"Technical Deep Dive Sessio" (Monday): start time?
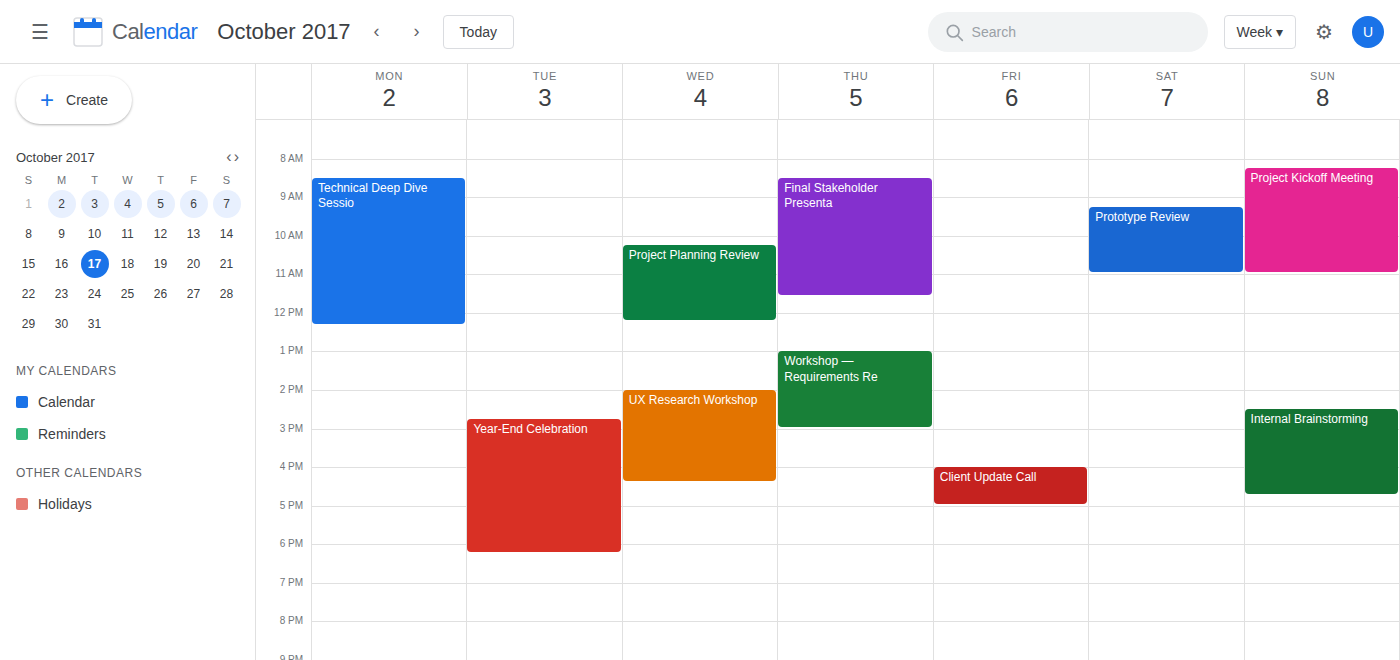
8:30 AM